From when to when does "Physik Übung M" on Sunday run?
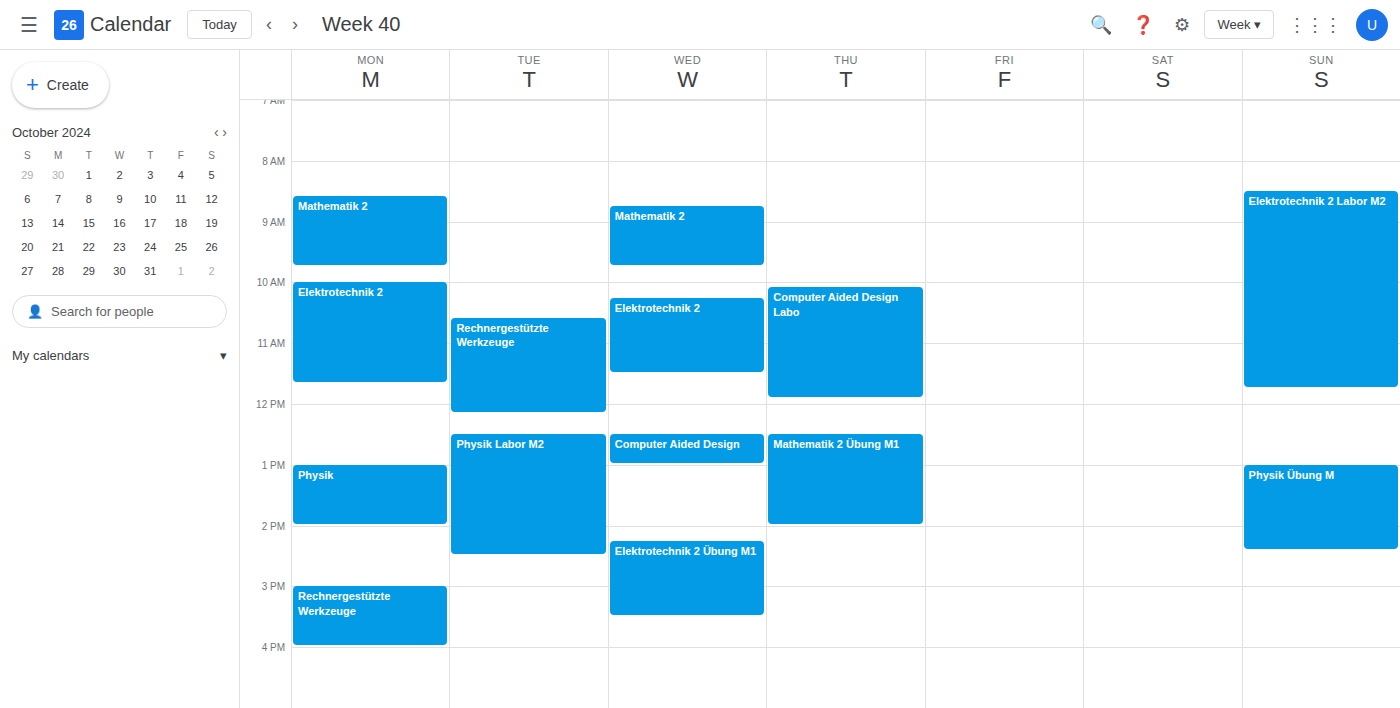
1:00 PM to 2:25 PM